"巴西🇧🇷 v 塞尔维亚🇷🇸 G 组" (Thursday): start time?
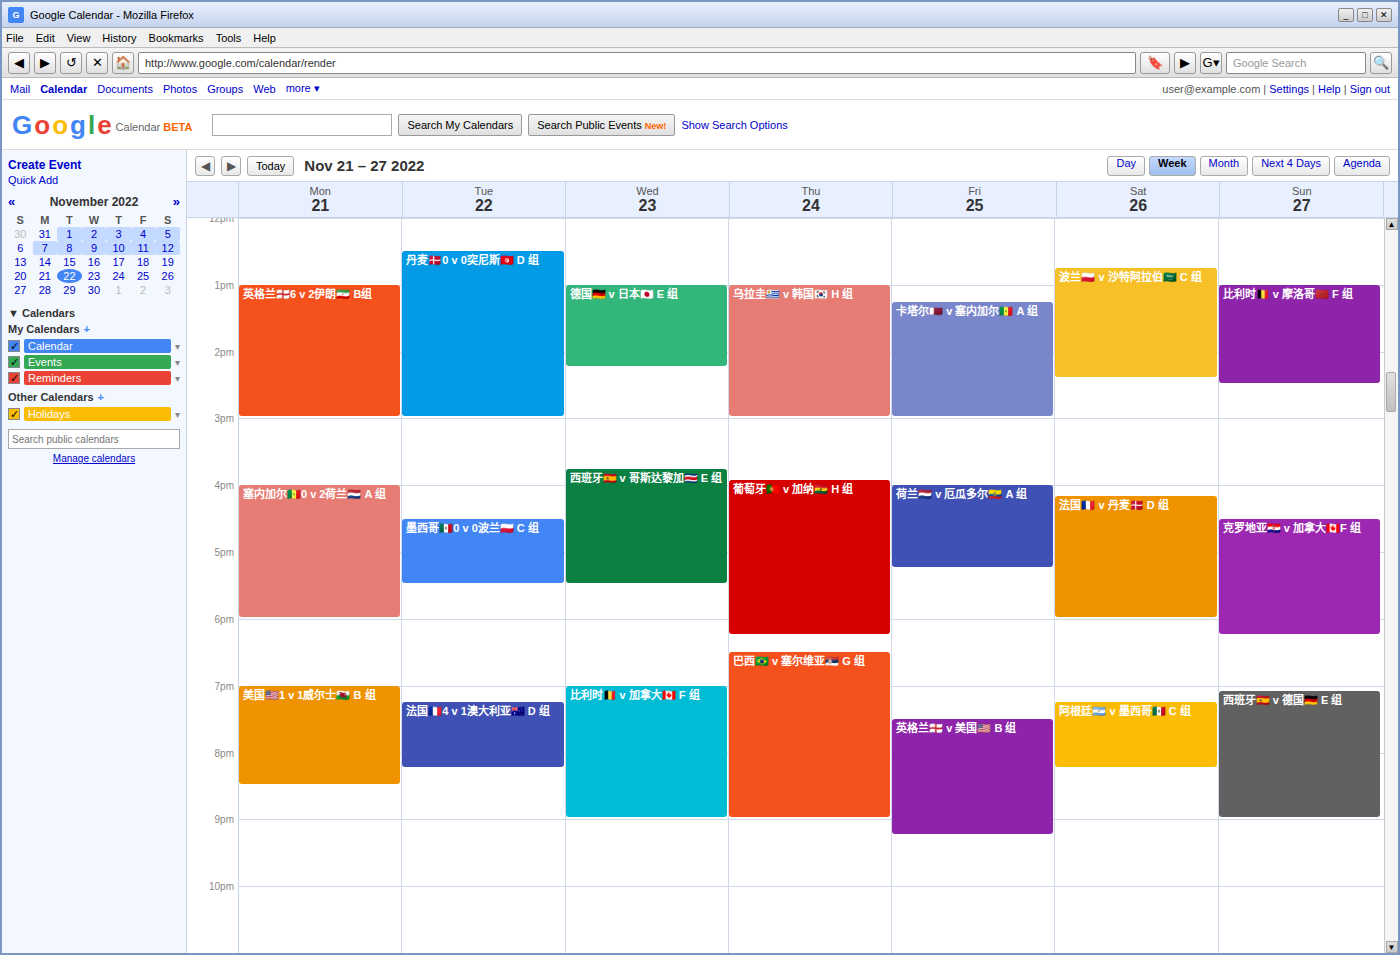
6:30 PM